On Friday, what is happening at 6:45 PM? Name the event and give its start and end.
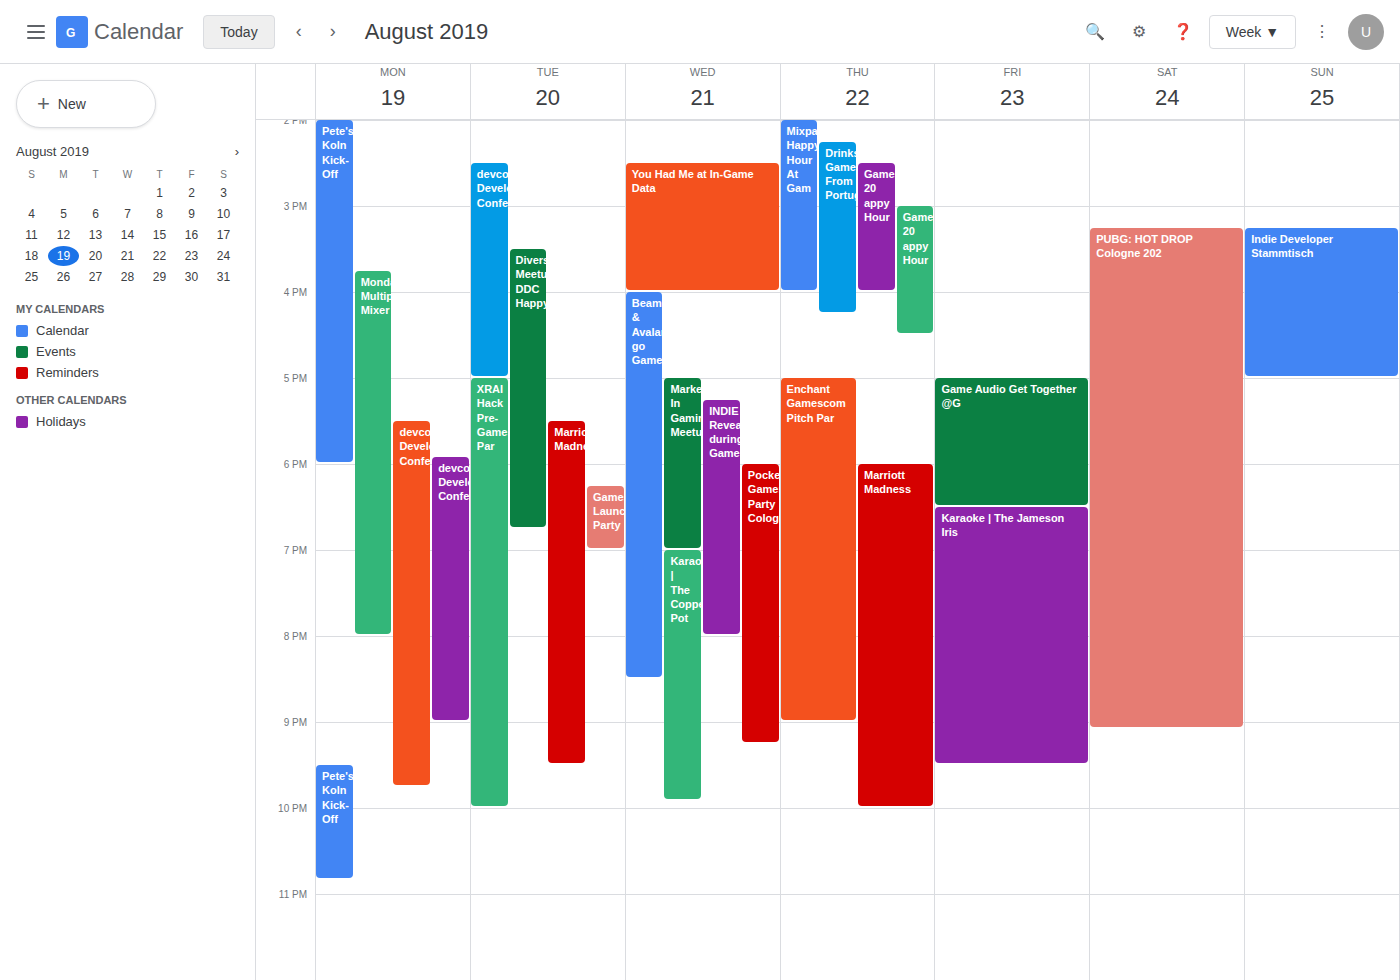
"Karaoke | The Jameson Iris", 6:30 PM to 9:30 PM